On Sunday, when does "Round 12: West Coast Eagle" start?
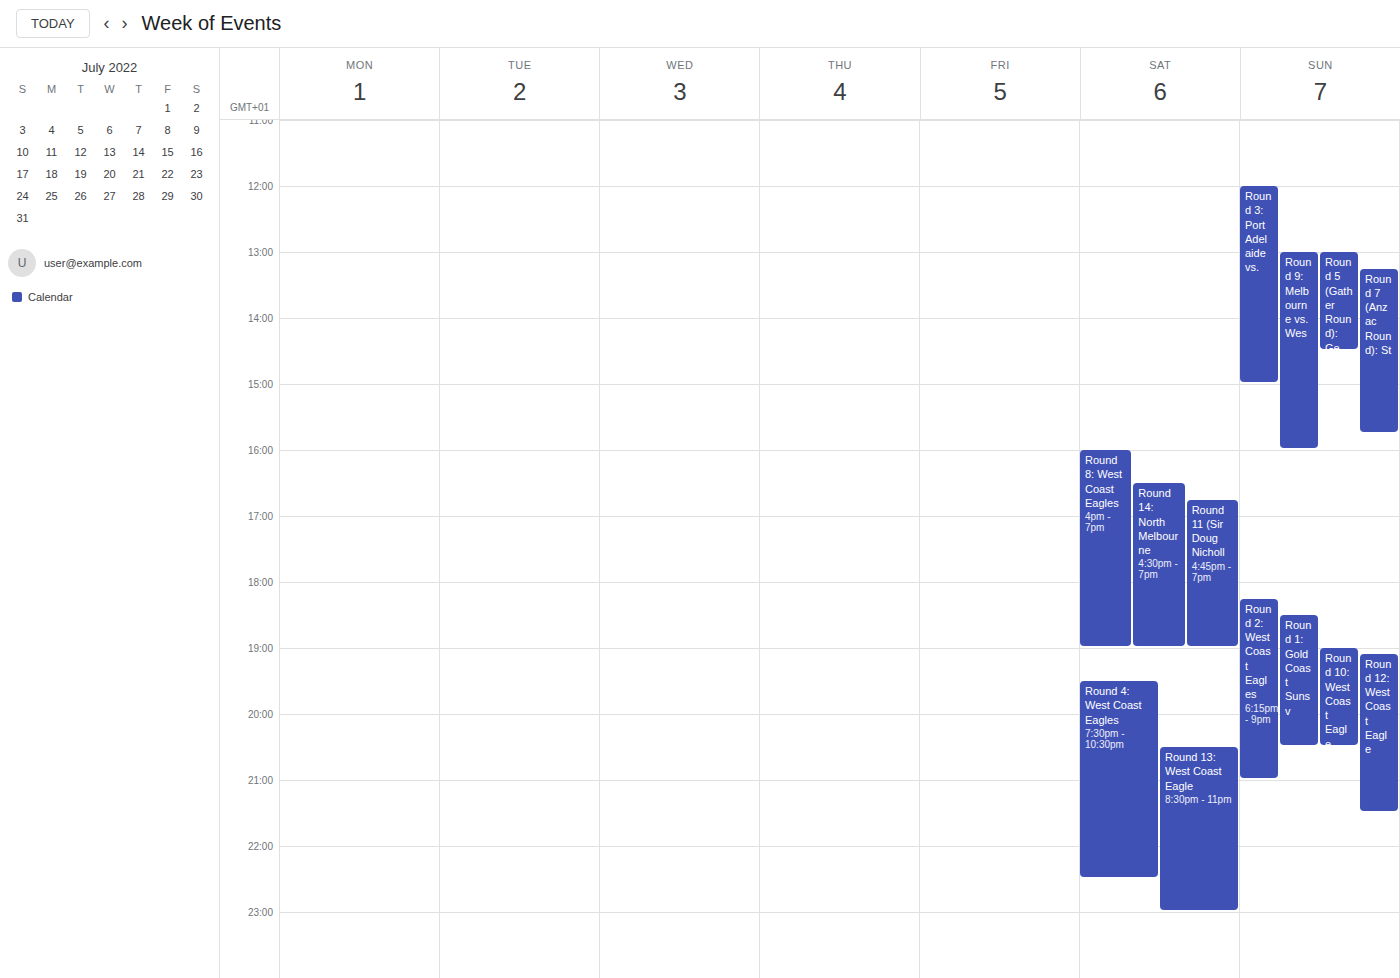
7:05 PM